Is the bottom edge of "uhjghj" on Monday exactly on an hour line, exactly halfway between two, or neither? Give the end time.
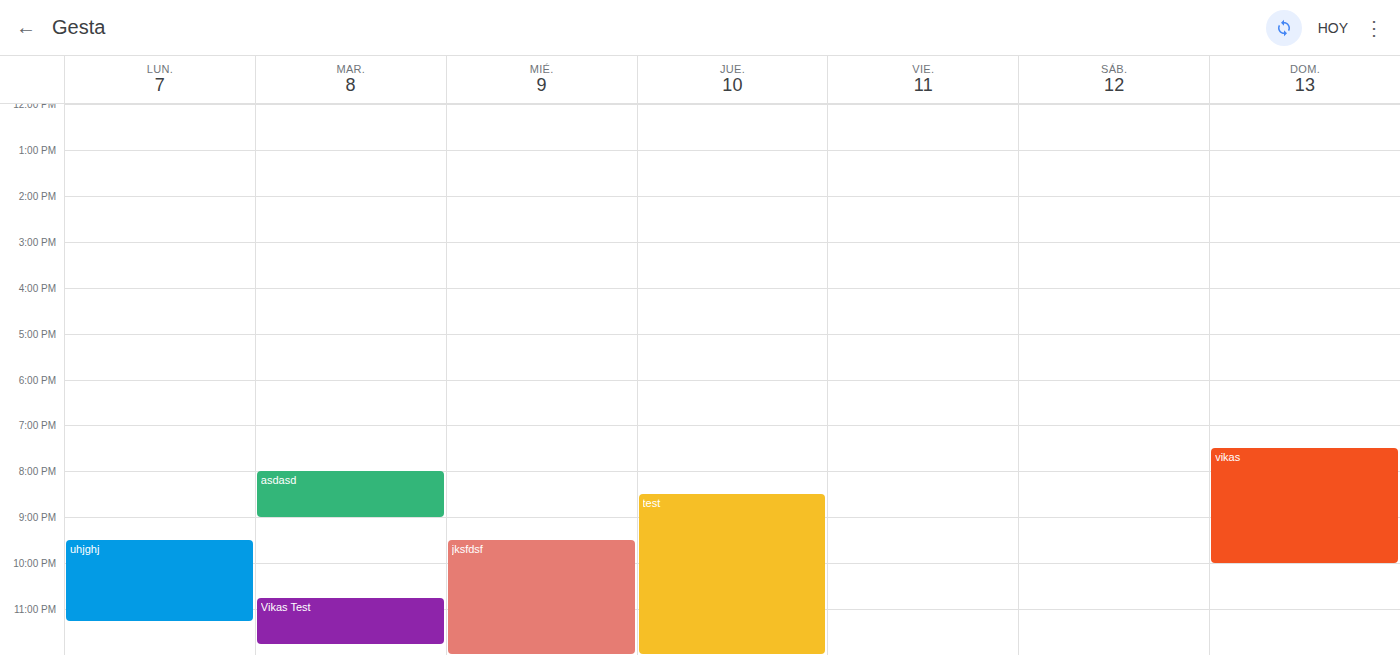
11:15 PM -- neither: a quarter of the way from the 11 PM line to the 12 AM line.